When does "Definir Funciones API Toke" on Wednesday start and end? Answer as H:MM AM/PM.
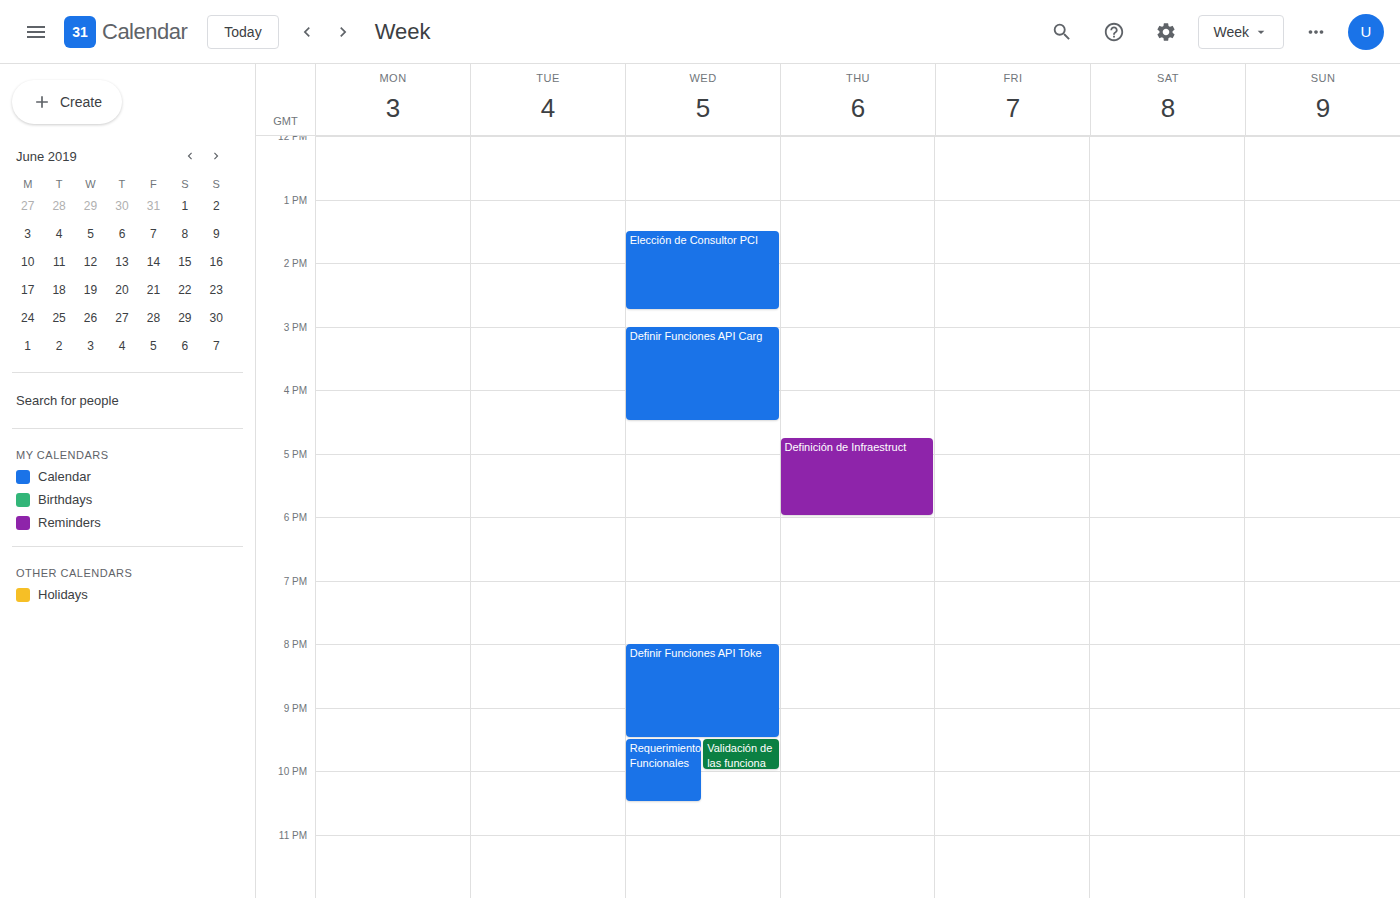
8:00 PM to 9:30 PM